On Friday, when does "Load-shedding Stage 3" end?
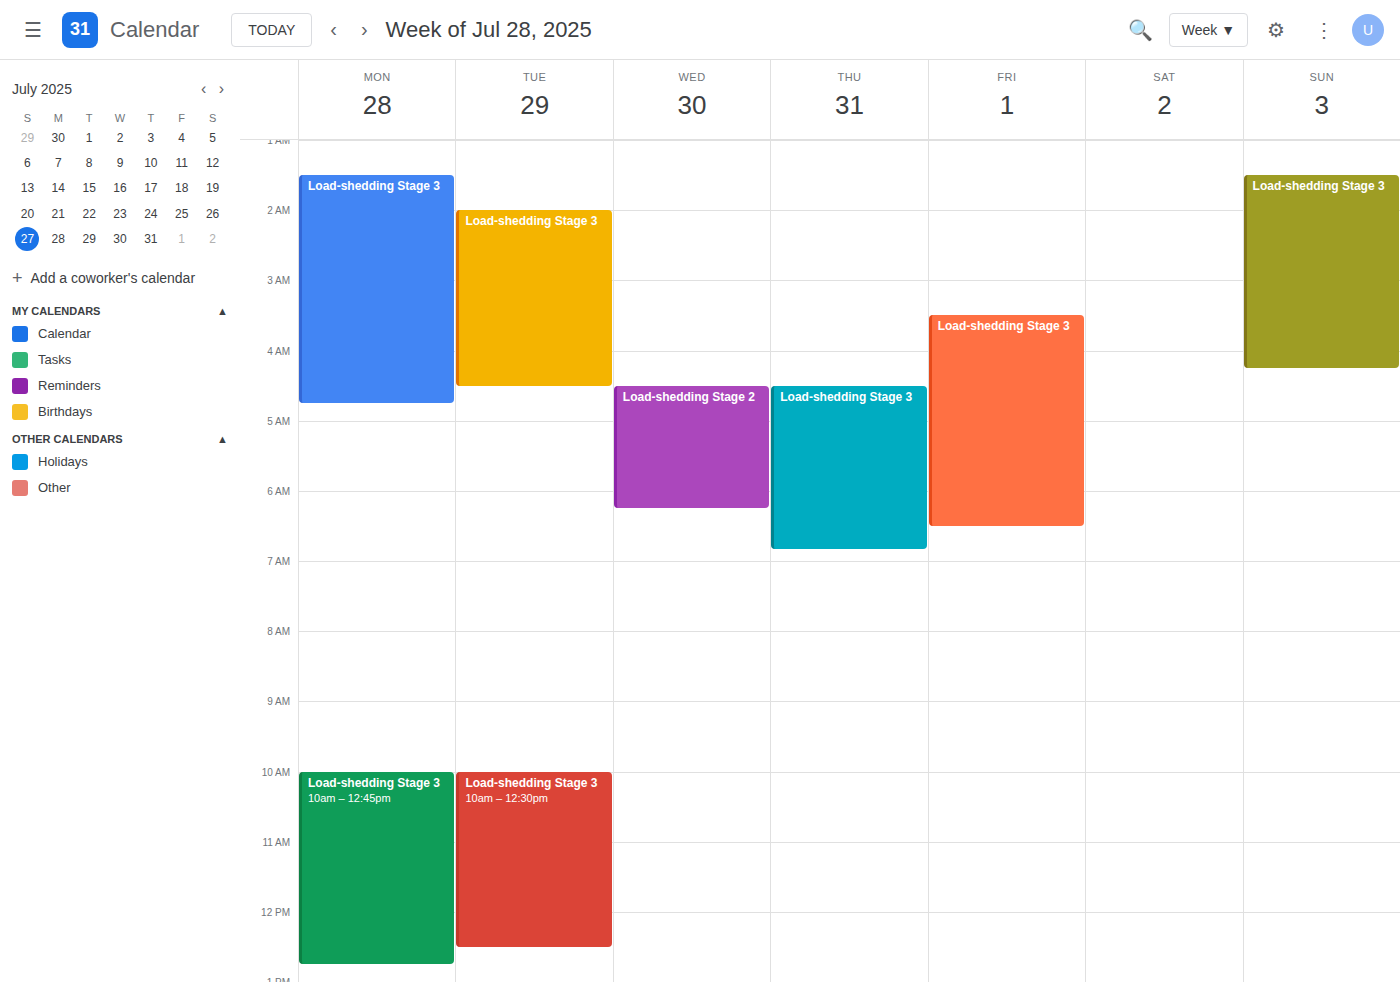
06:30